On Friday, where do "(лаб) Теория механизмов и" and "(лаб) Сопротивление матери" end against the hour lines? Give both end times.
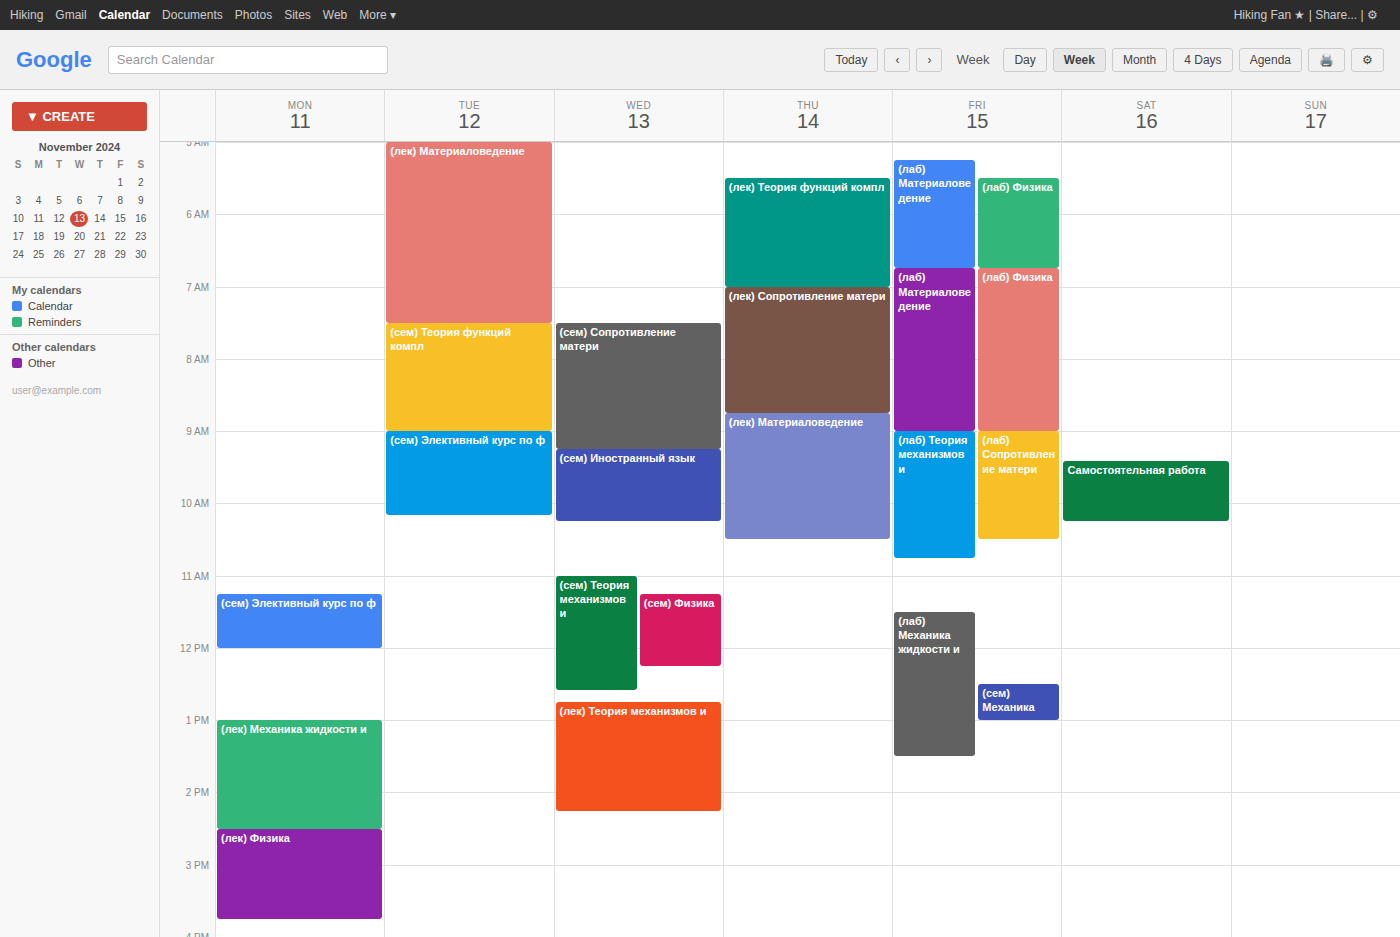
"(лаб) Теория механизмов и": 10:45 AM, neither: three quarters of the way from the 10 AM line to the 11 AM line. "(лаб) Сопротивление матери": 10:30 AM, halfway between the 10 AM and 11 AM lines.